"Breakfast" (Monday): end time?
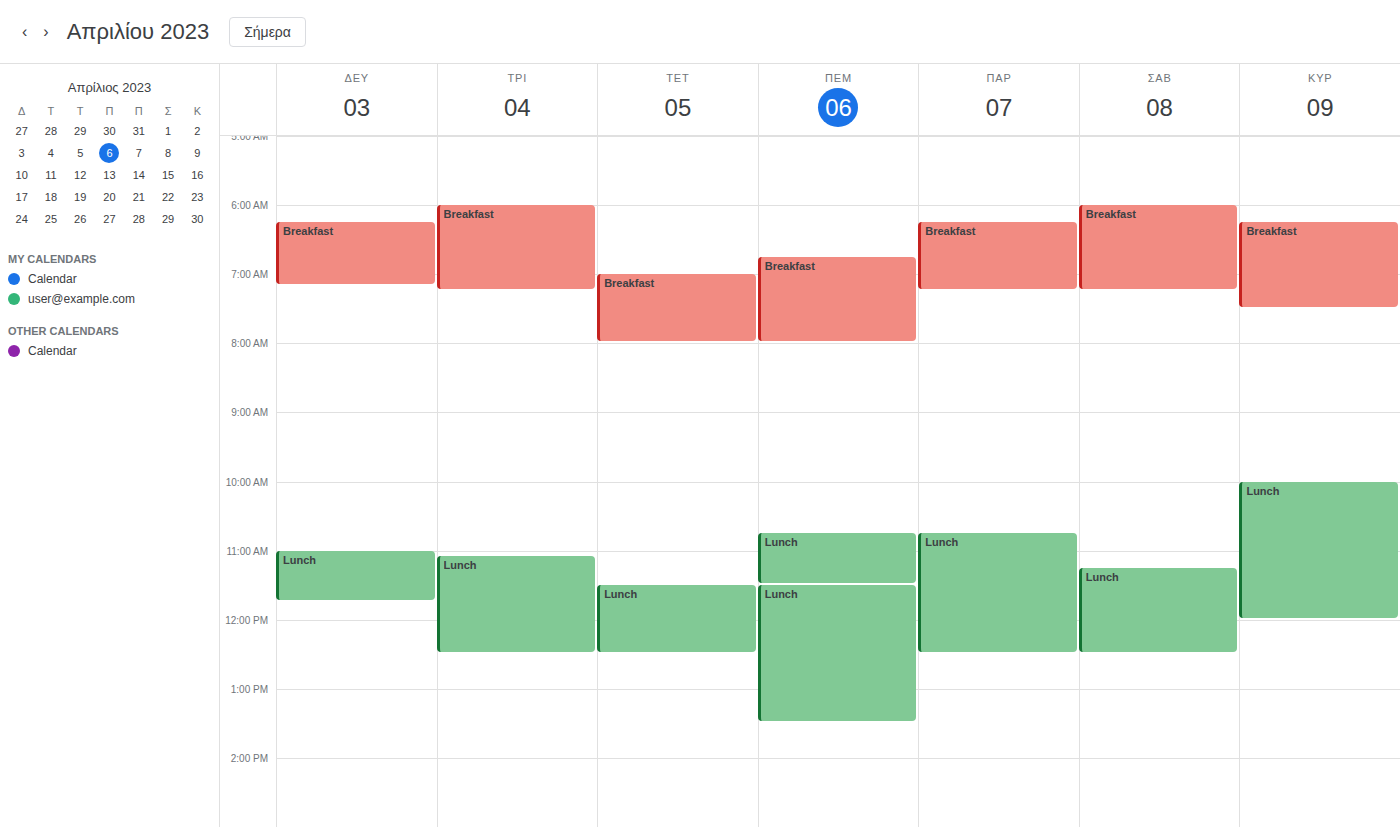
7:10 AM